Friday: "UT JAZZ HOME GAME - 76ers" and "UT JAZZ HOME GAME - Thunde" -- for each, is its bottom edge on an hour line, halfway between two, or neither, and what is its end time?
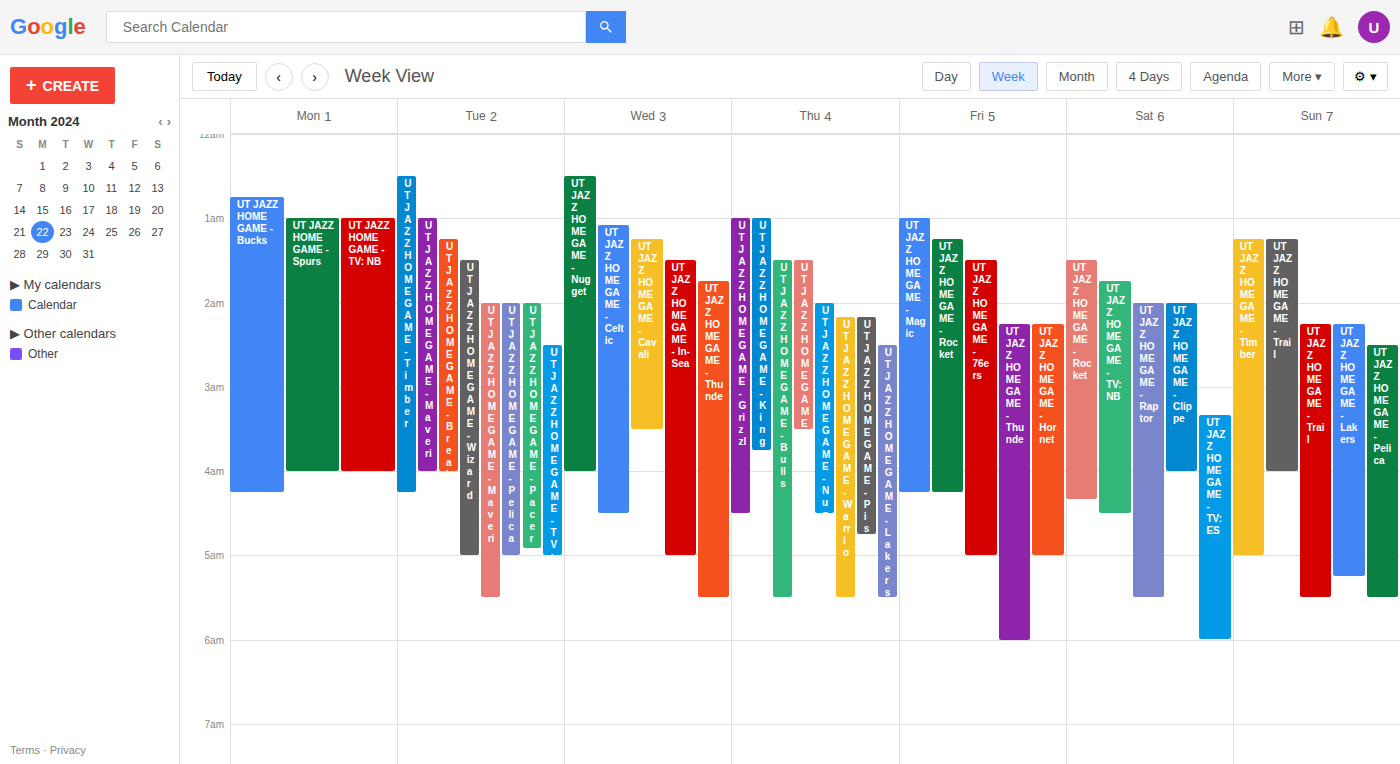
"UT JAZZ HOME GAME - 76ers": 5:00 AM, exactly on the 5 AM line. "UT JAZZ HOME GAME - Thunde": 6:00 AM, exactly on the 6 AM line.